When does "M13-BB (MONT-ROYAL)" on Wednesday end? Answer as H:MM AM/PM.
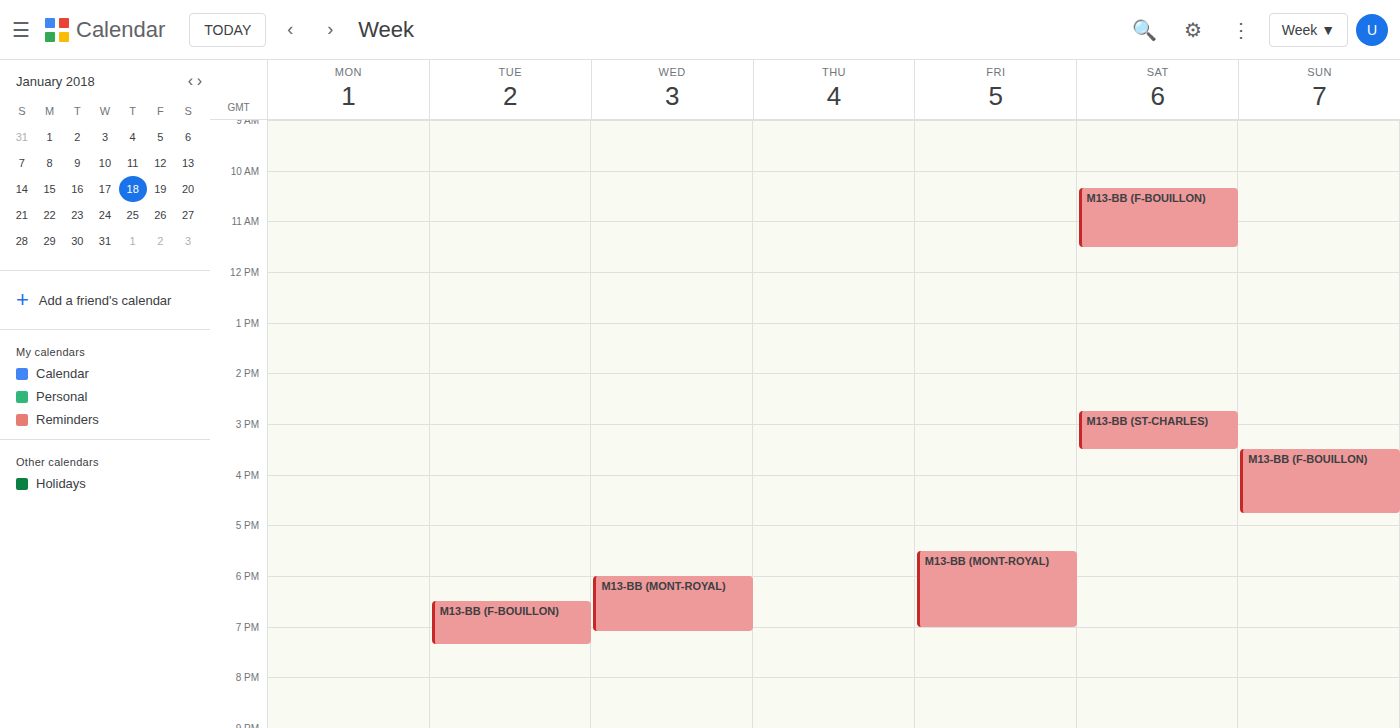
7:05 PM